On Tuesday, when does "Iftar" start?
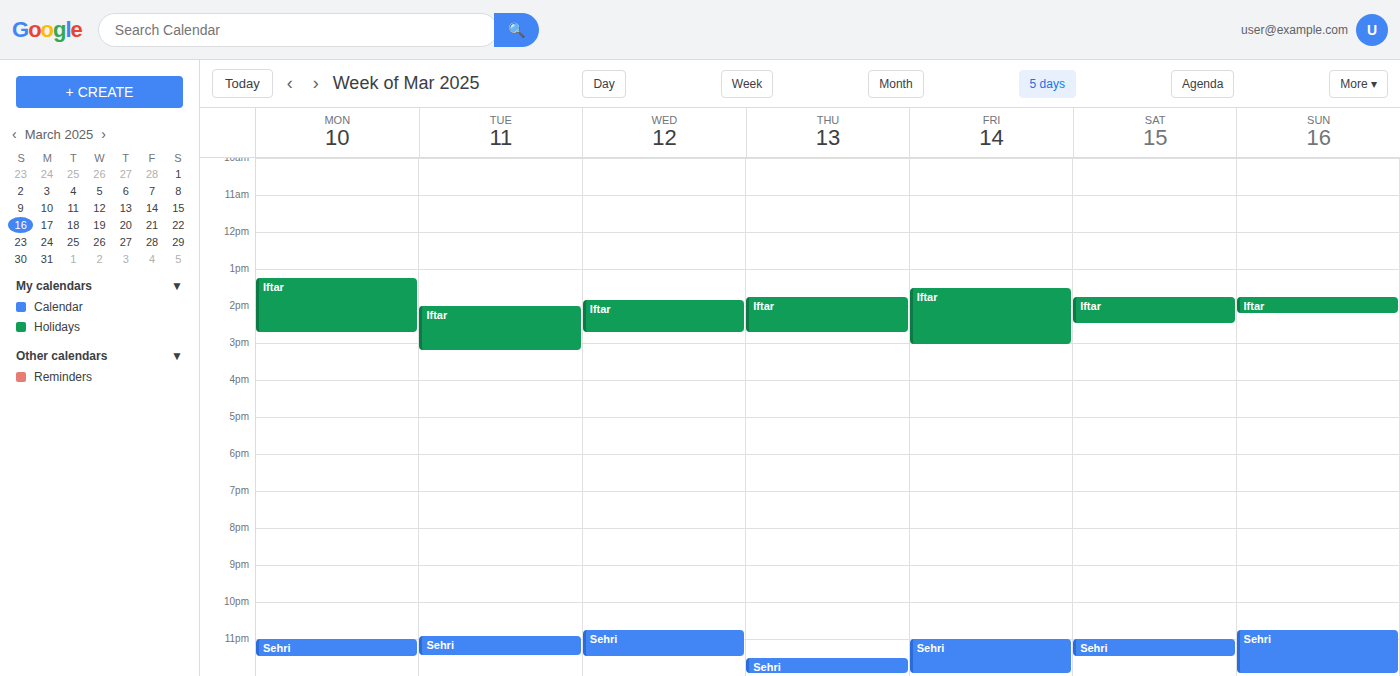
2:00 PM